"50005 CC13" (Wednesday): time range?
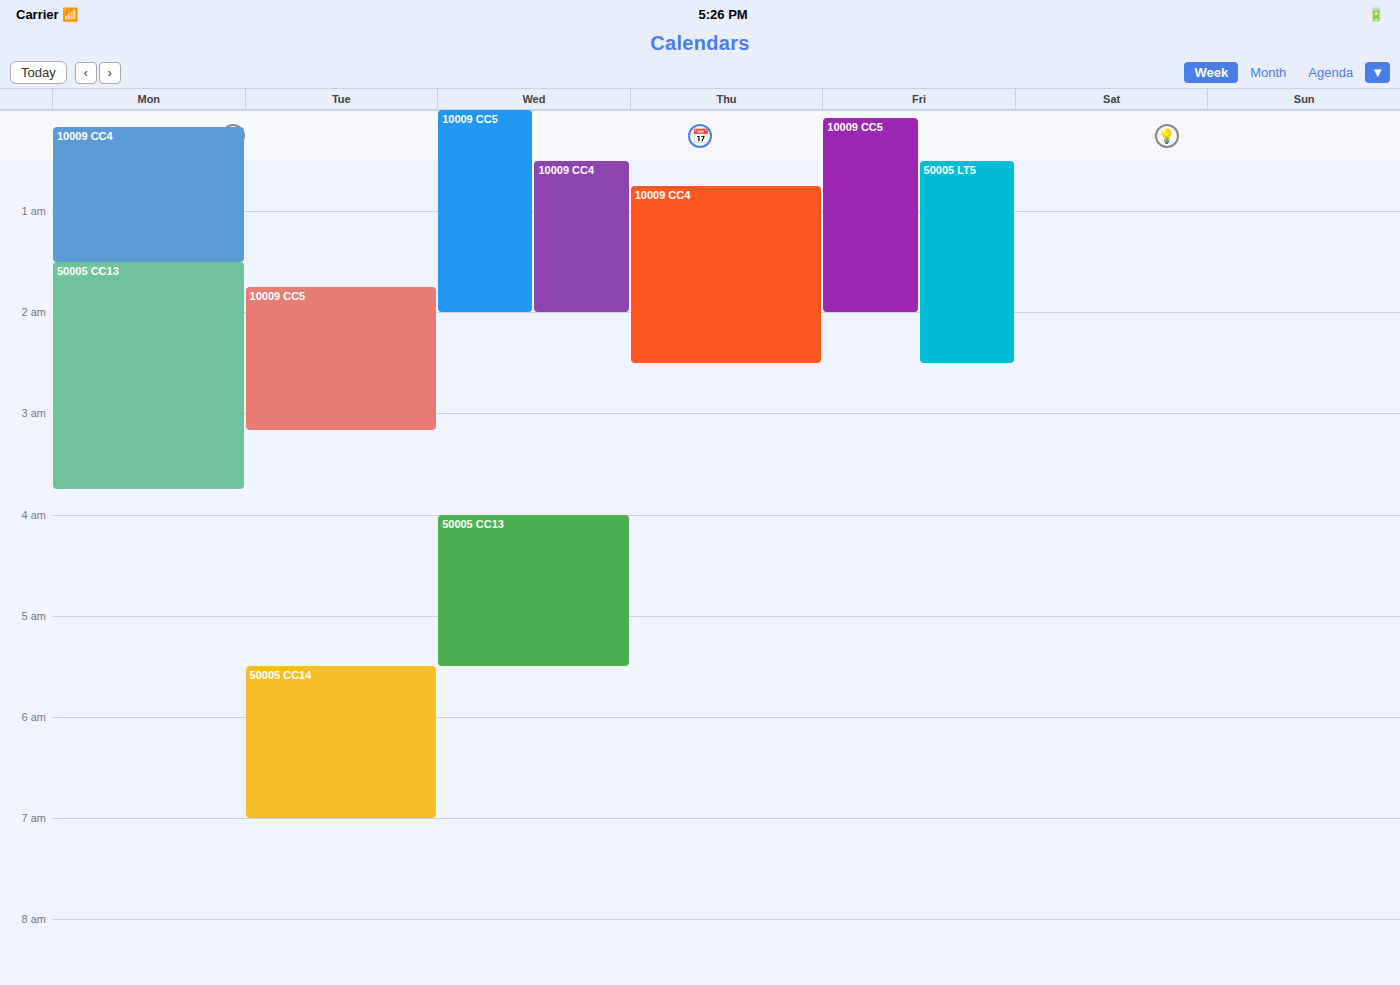
4:00 AM to 5:30 AM